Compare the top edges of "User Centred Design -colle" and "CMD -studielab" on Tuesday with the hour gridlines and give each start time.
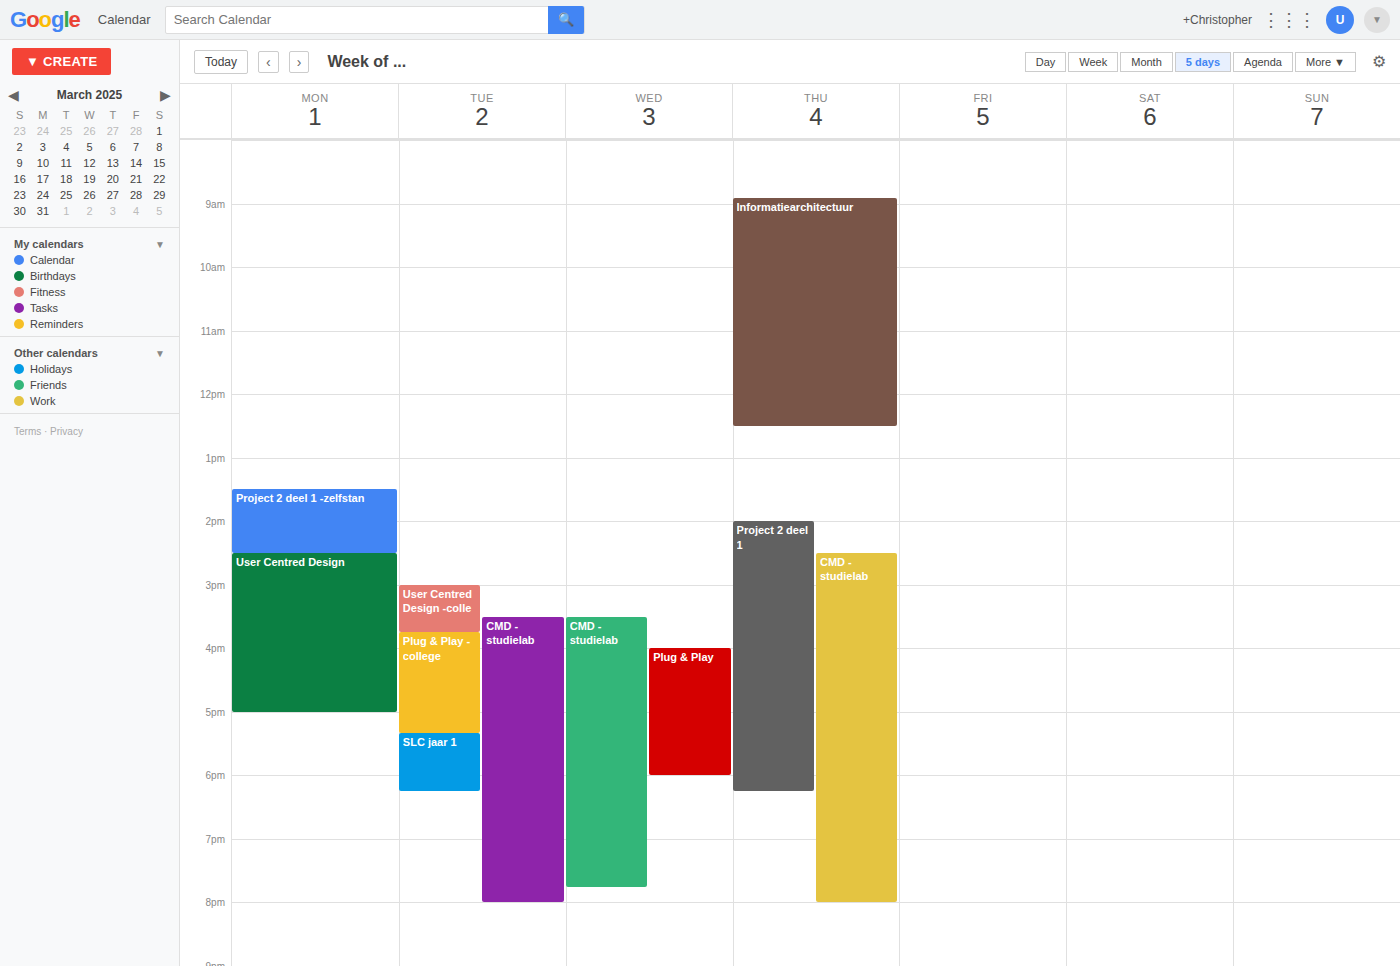
"User Centred Design -colle": 3:00 PM, exactly on the 3 PM line. "CMD -studielab": 3:30 PM, halfway between the 3 PM and 4 PM lines.